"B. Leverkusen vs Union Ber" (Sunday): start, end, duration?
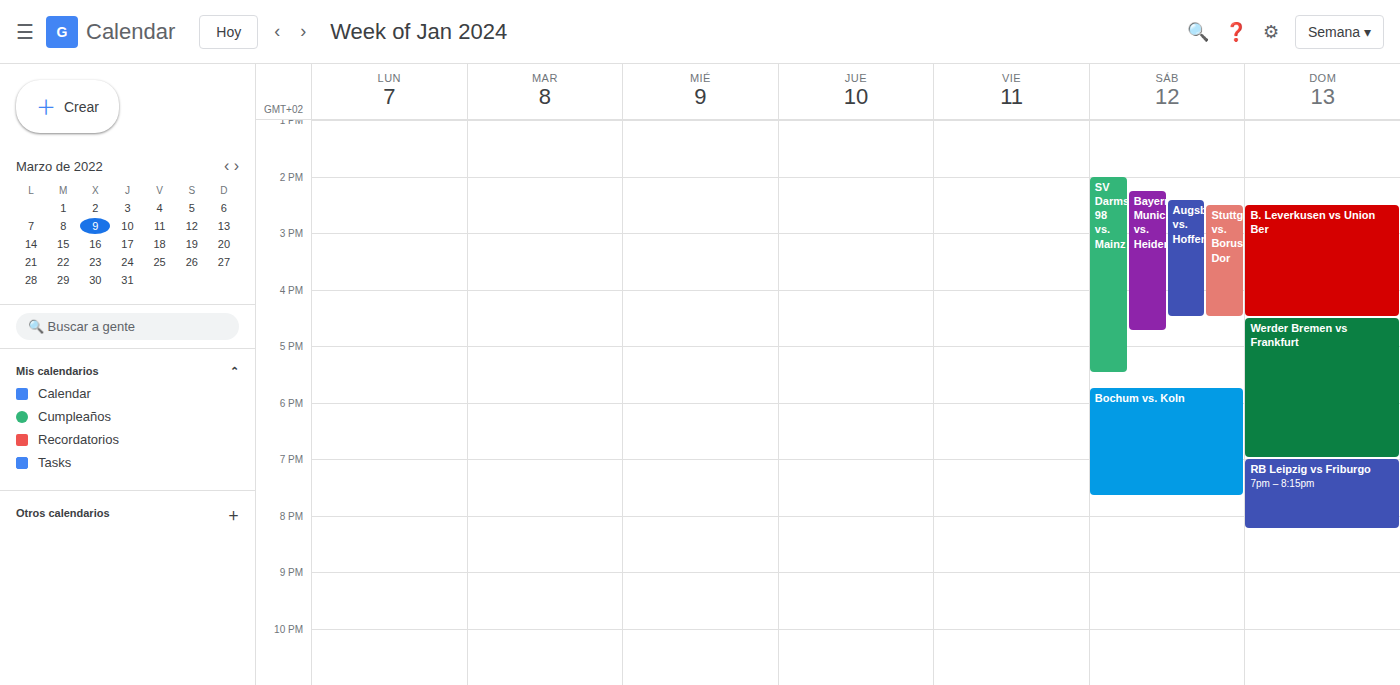
14:30 to 16:30, 2 hours